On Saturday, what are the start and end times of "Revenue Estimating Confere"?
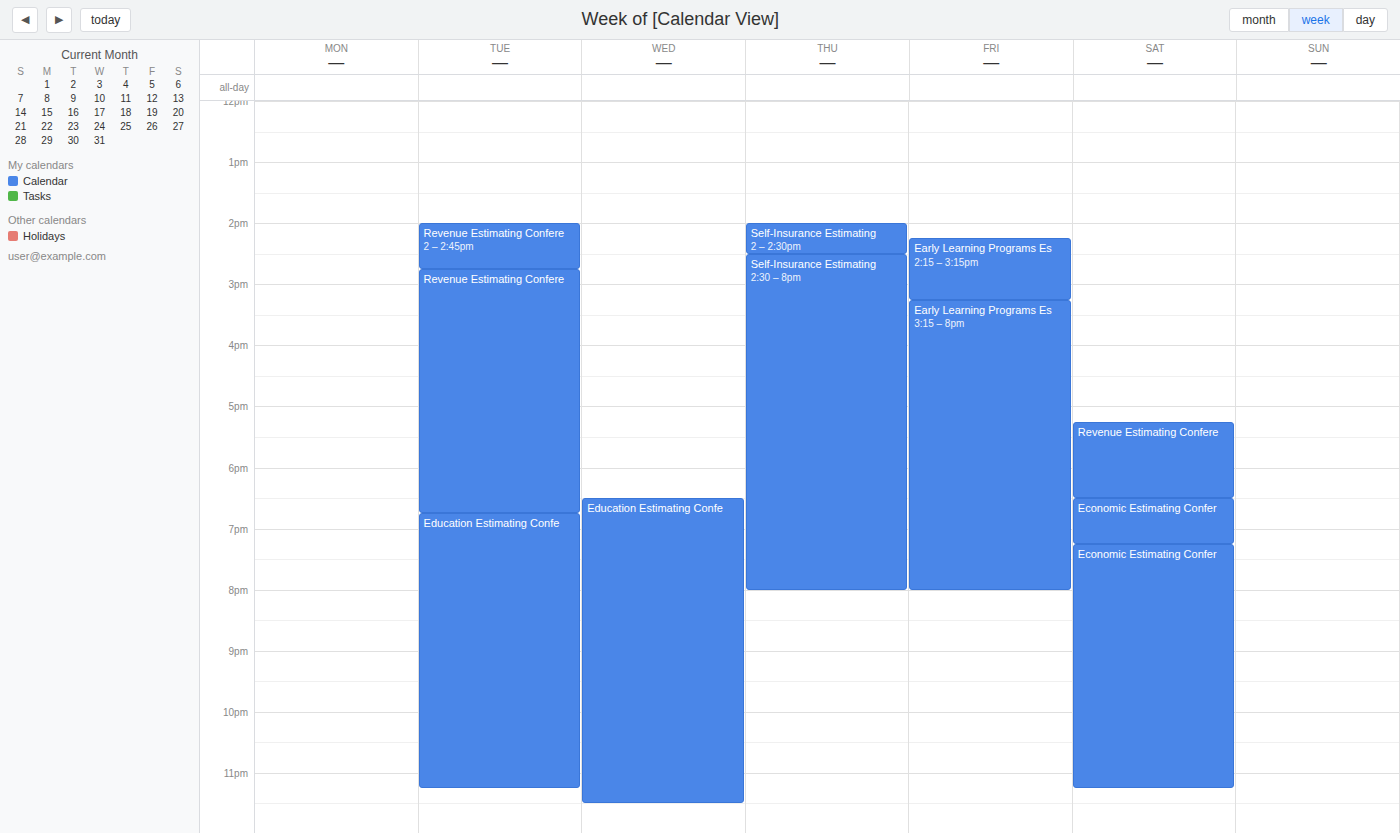
5:15 PM to 6:30 PM